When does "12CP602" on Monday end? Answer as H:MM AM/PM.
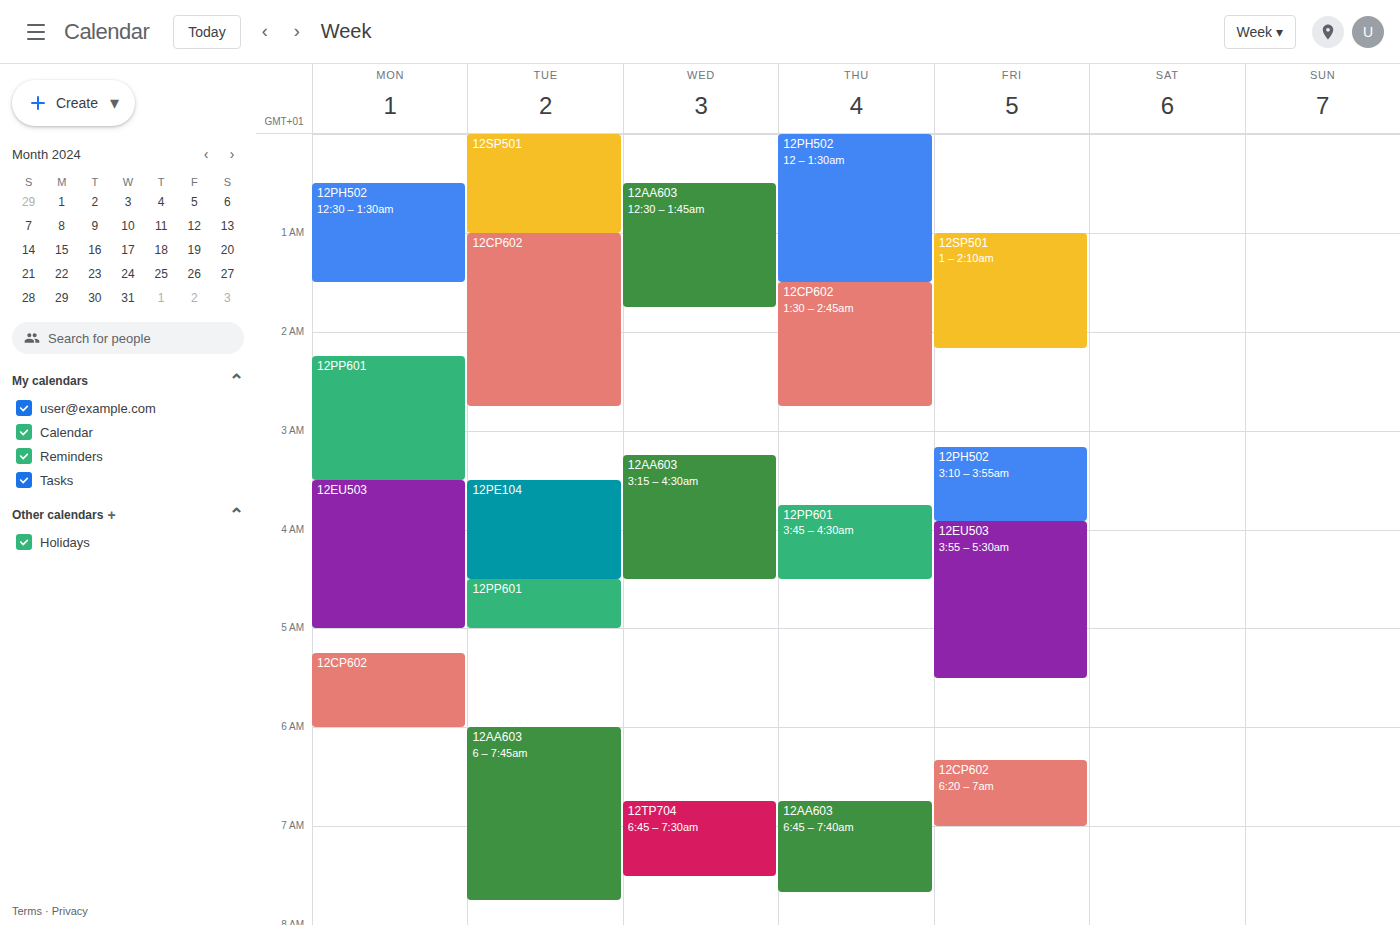
6:00 AM